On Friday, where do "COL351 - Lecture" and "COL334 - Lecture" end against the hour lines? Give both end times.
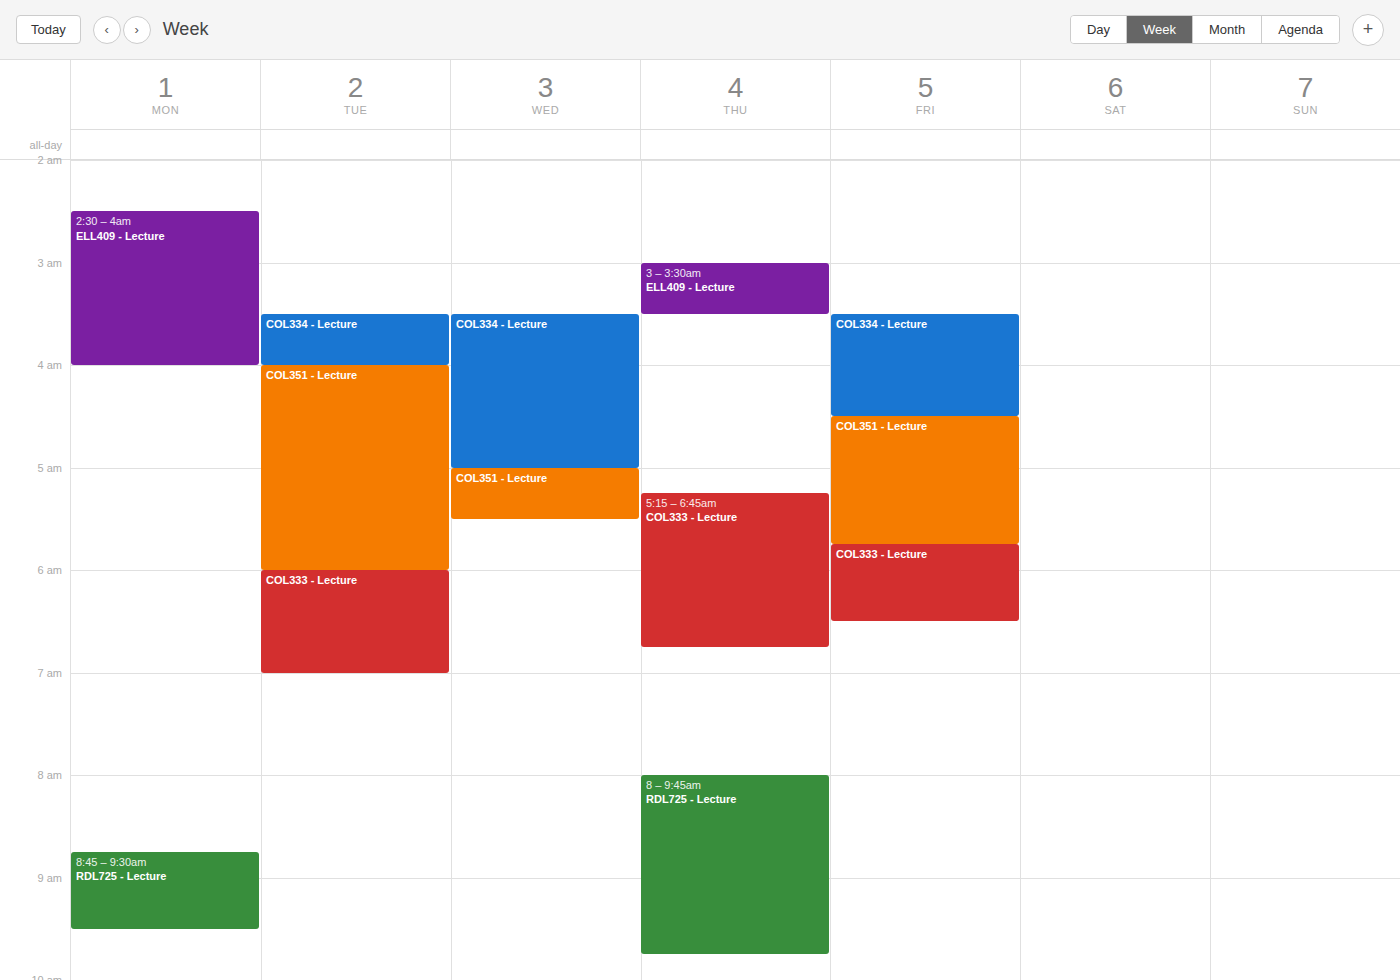
"COL351 - Lecture": 5:45 AM, neither: three quarters of the way from the 5 AM line to the 6 AM line. "COL334 - Lecture": 4:30 AM, halfway between the 4 AM and 5 AM lines.